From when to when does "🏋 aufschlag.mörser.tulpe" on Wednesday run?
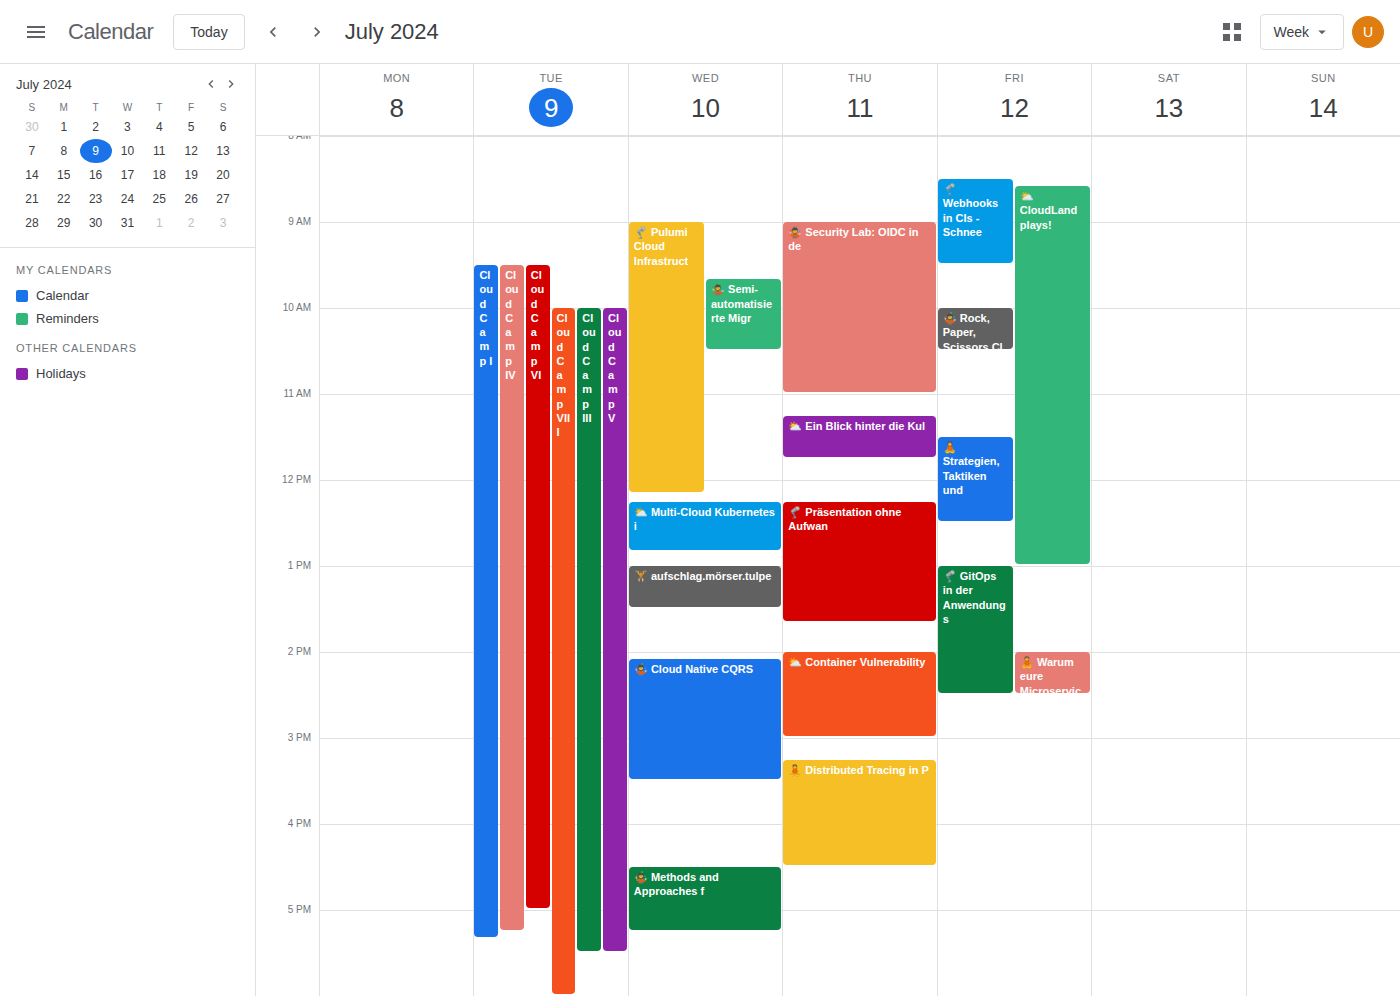
1:00 PM to 1:30 PM